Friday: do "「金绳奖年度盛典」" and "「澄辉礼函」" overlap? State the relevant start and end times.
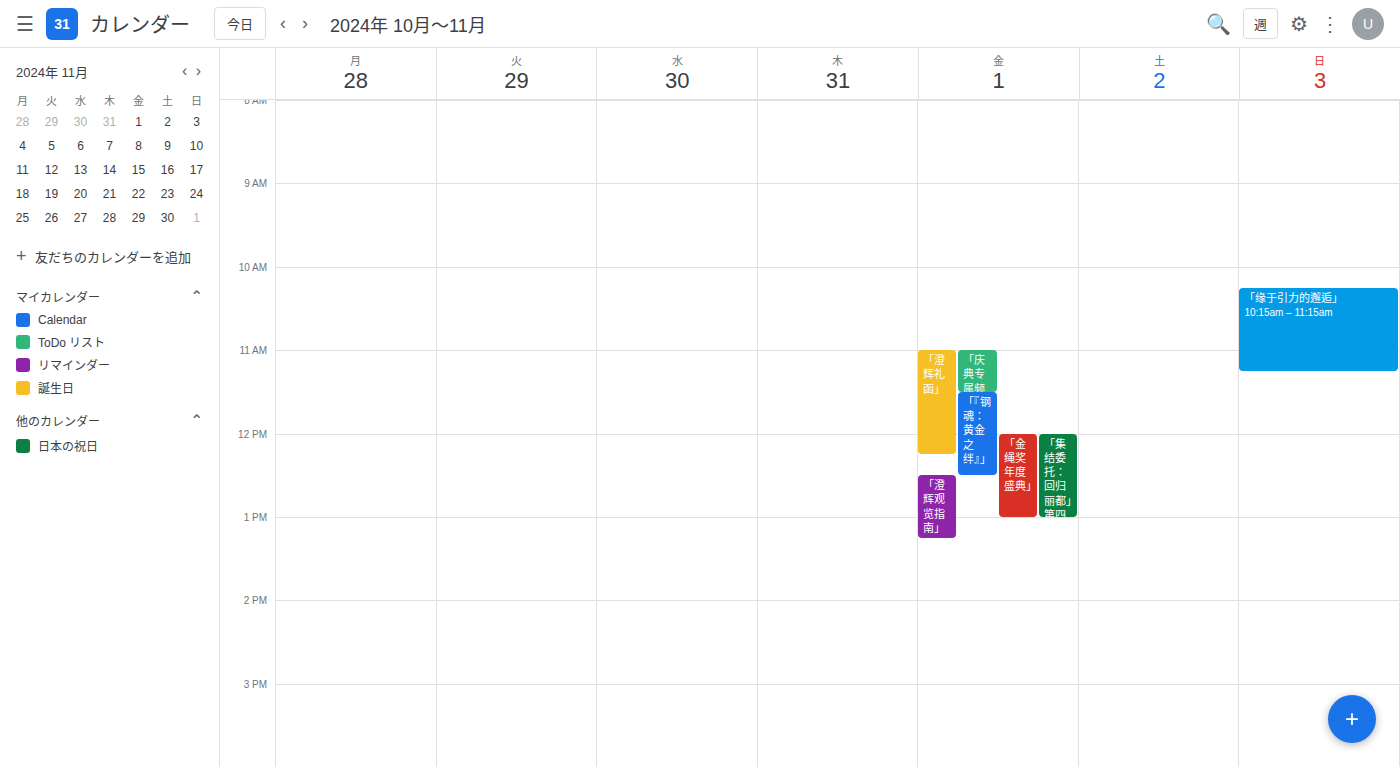
"「金绳奖年度盛典」" starts at 12:00 PM, before "「澄辉礼函」" ends at 12:15 PM -- they overlap.